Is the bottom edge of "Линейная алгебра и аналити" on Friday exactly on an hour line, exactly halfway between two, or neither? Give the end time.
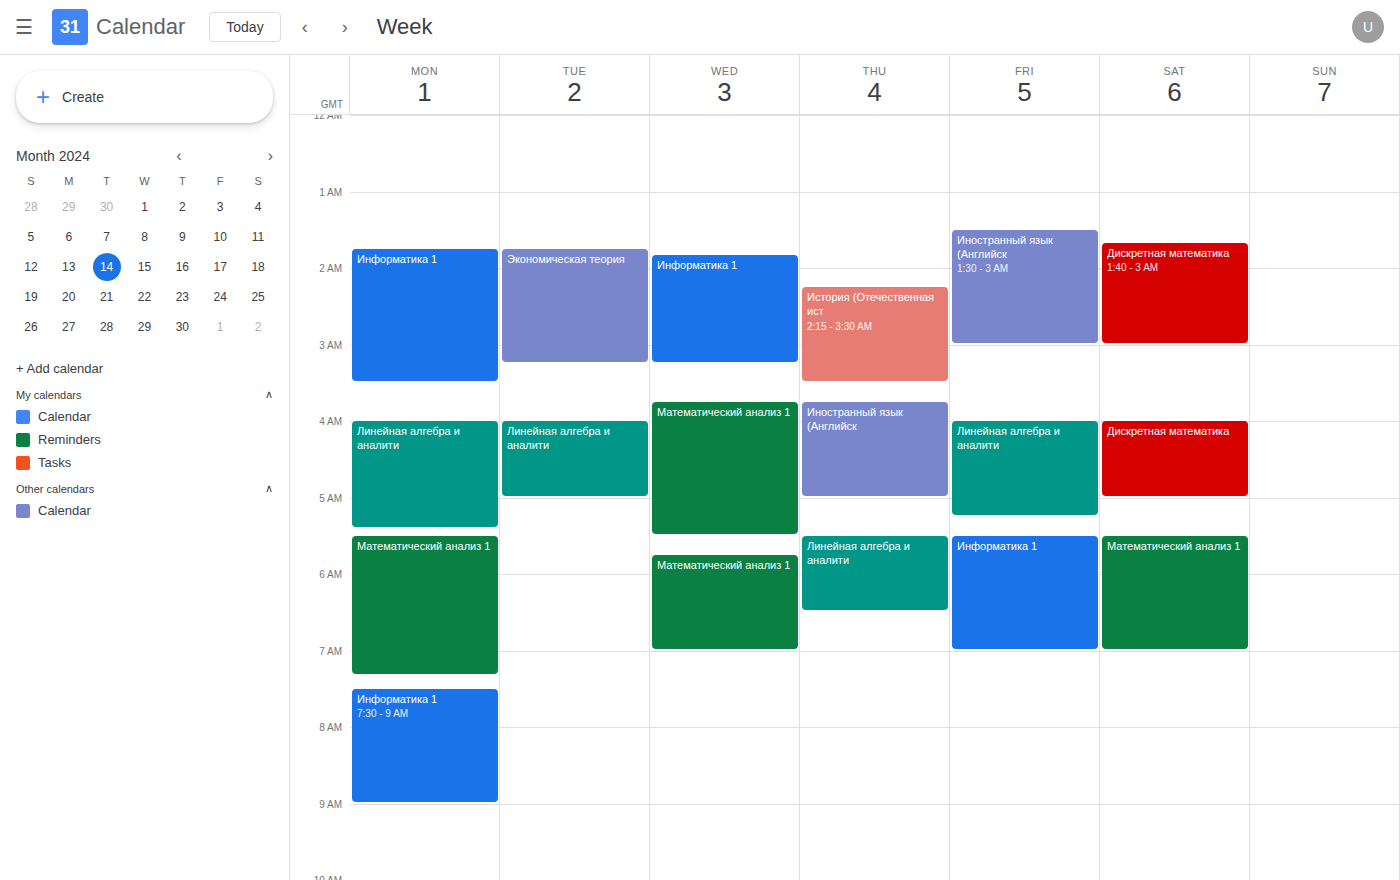
5:15 AM -- neither: a quarter of the way from the 5 AM line to the 6 AM line.